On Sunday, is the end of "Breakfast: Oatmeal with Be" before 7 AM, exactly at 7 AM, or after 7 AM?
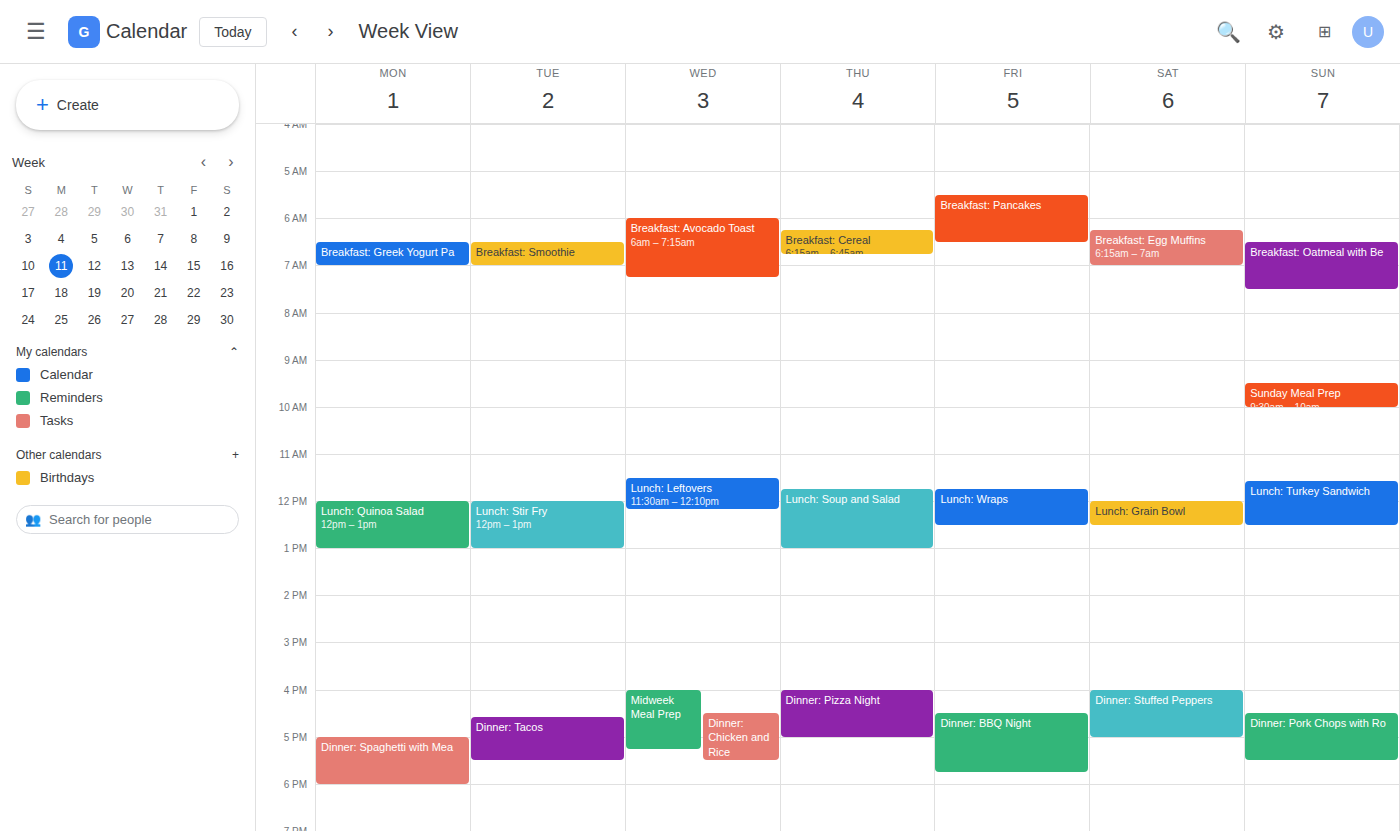
7:30 AM -- after 7 AM, 30 minutes below the 7 AM line.